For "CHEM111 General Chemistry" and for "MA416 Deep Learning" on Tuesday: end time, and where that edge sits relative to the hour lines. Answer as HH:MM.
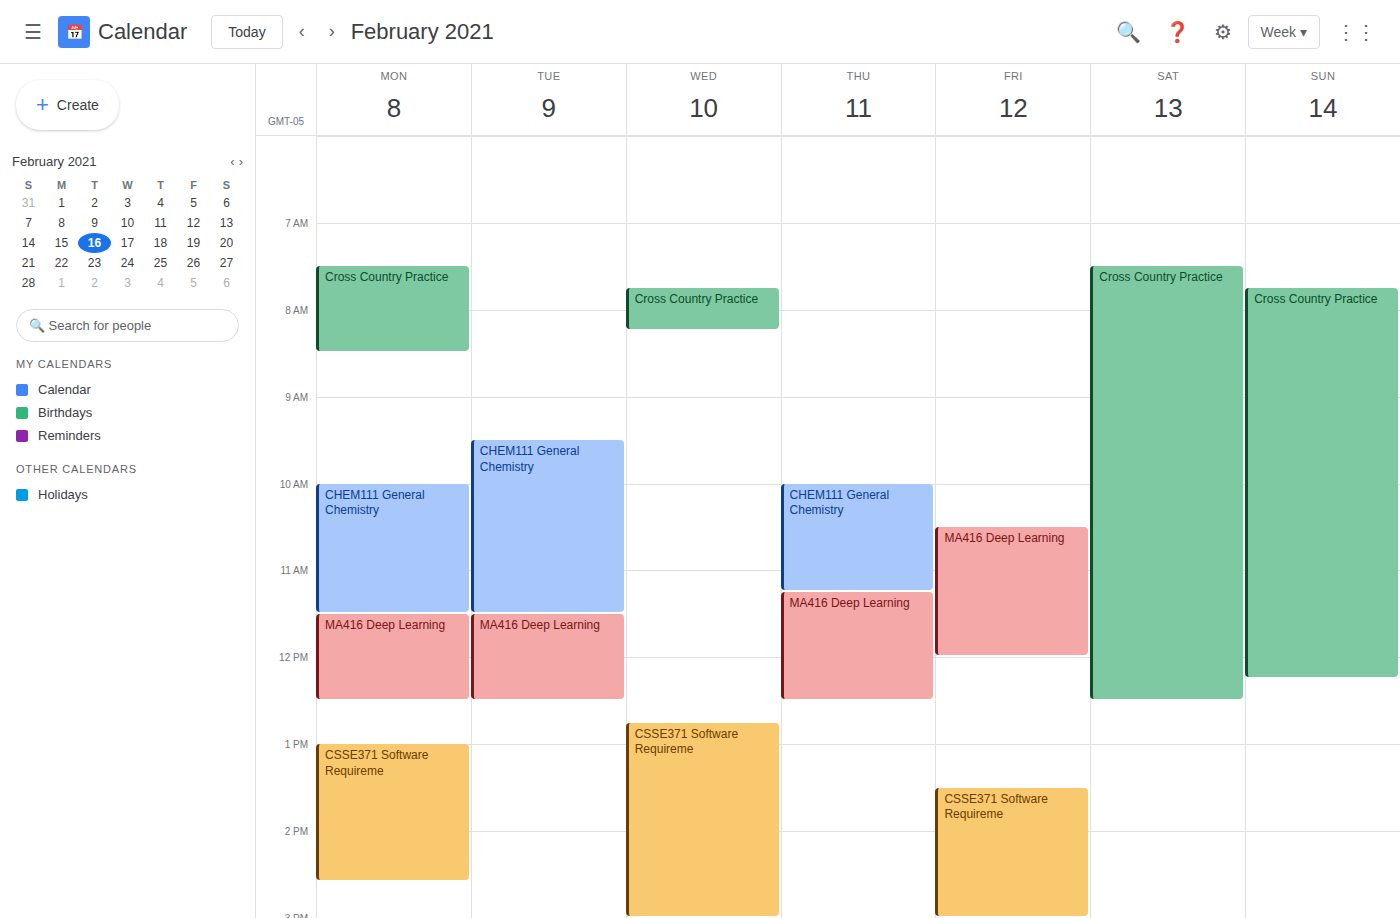
"CHEM111 General Chemistry": 11:30, halfway between the 11:00 and 12:00 lines. "MA416 Deep Learning": 12:30, halfway between the 12:00 and 13:00 lines.